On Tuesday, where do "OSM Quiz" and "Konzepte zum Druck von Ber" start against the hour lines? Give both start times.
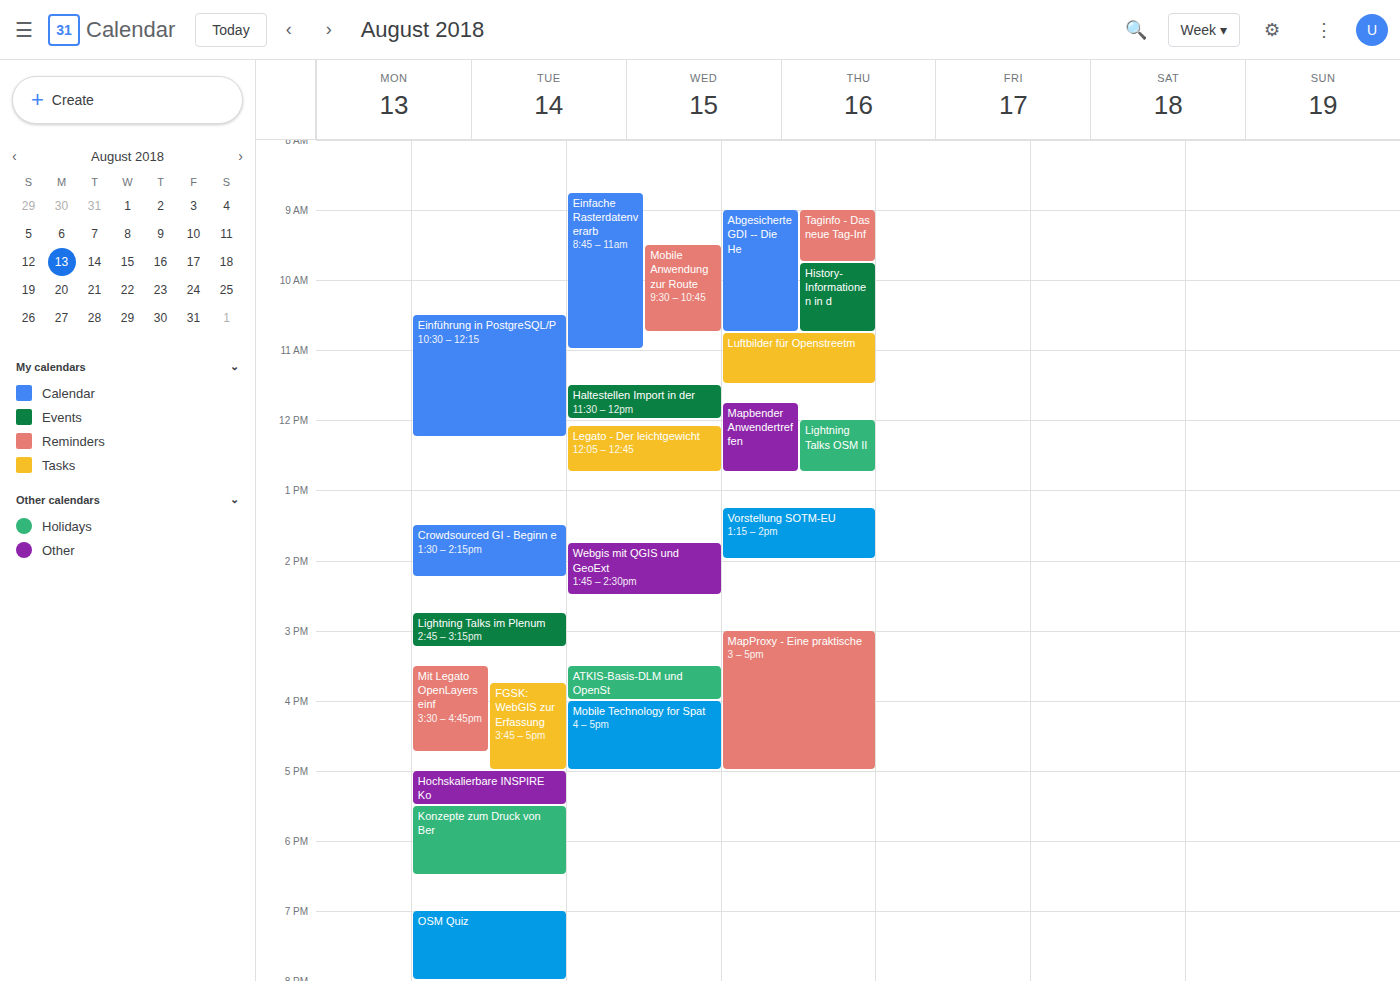
"OSM Quiz": 7:00 PM, exactly on the 7 PM line. "Konzepte zum Druck von Ber": 5:30 PM, halfway between the 5 PM and 6 PM lines.